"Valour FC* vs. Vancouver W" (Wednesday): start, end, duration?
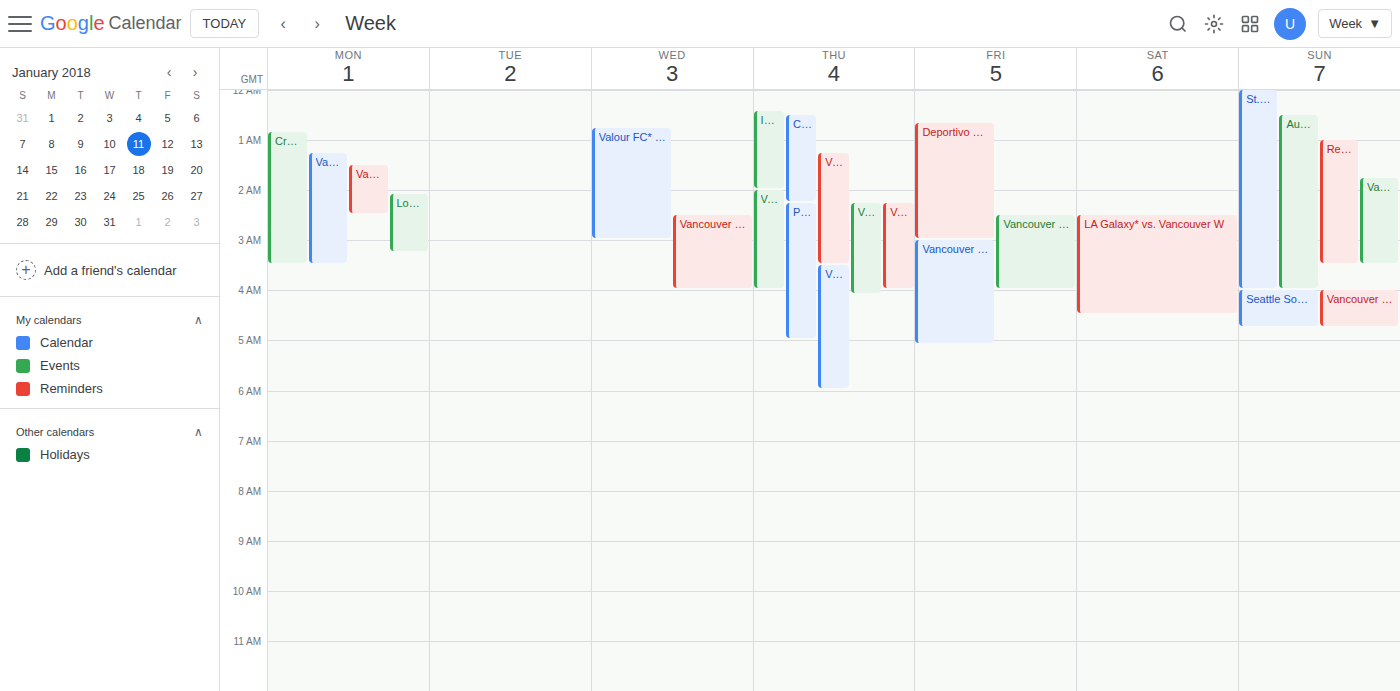
12:45 AM to 3:00 AM, 2 hours 15 minutes